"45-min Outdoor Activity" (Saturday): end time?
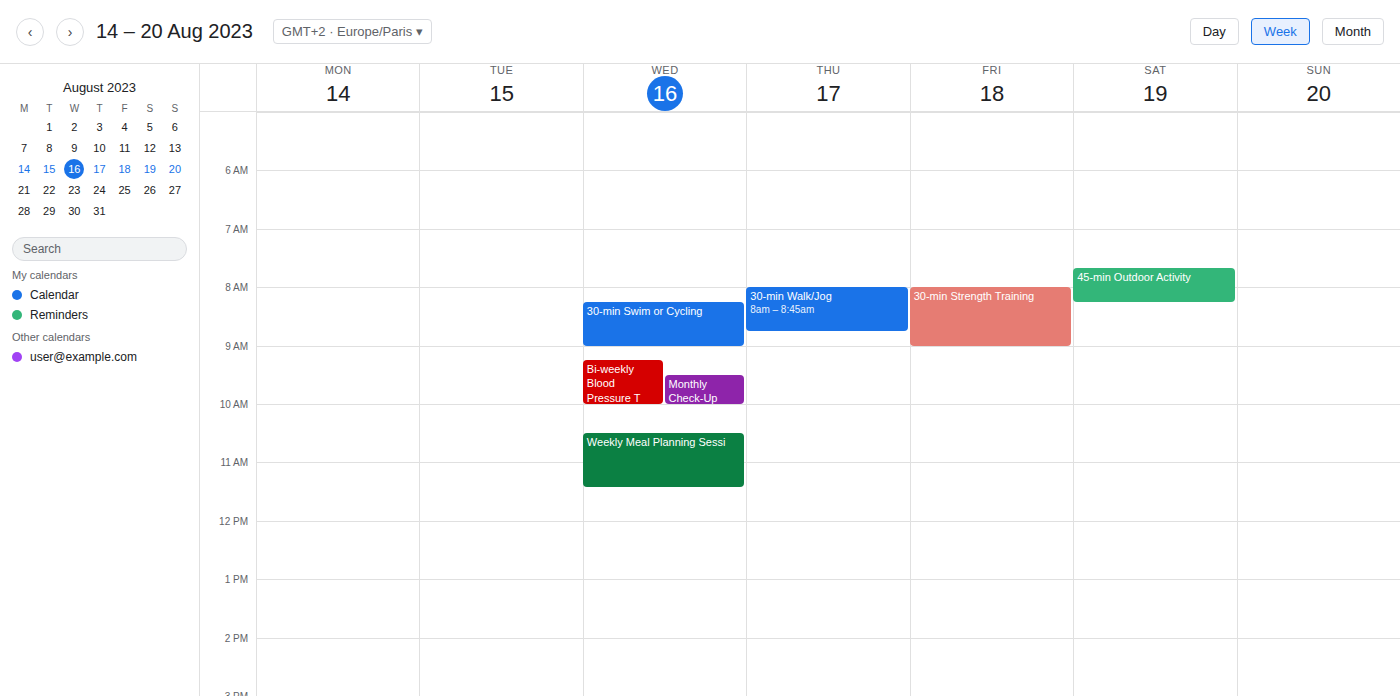
08:15